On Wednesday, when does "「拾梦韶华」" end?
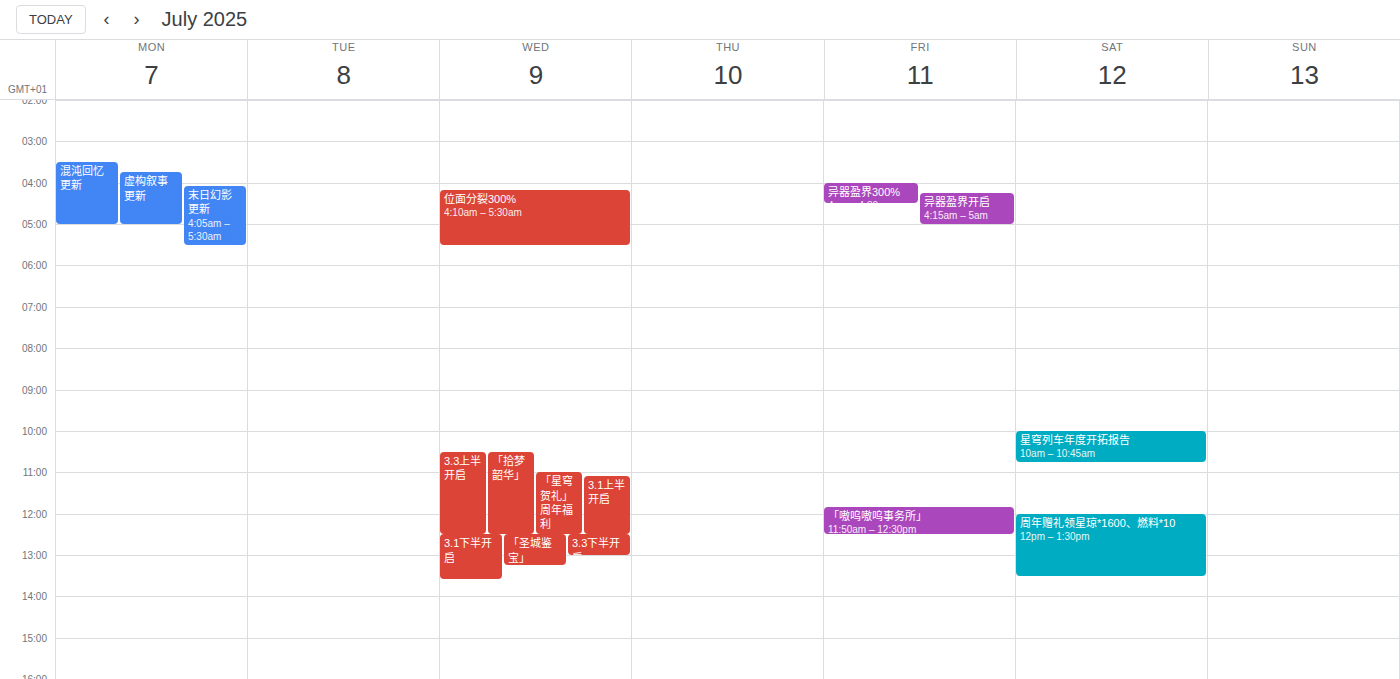
12:30 PM